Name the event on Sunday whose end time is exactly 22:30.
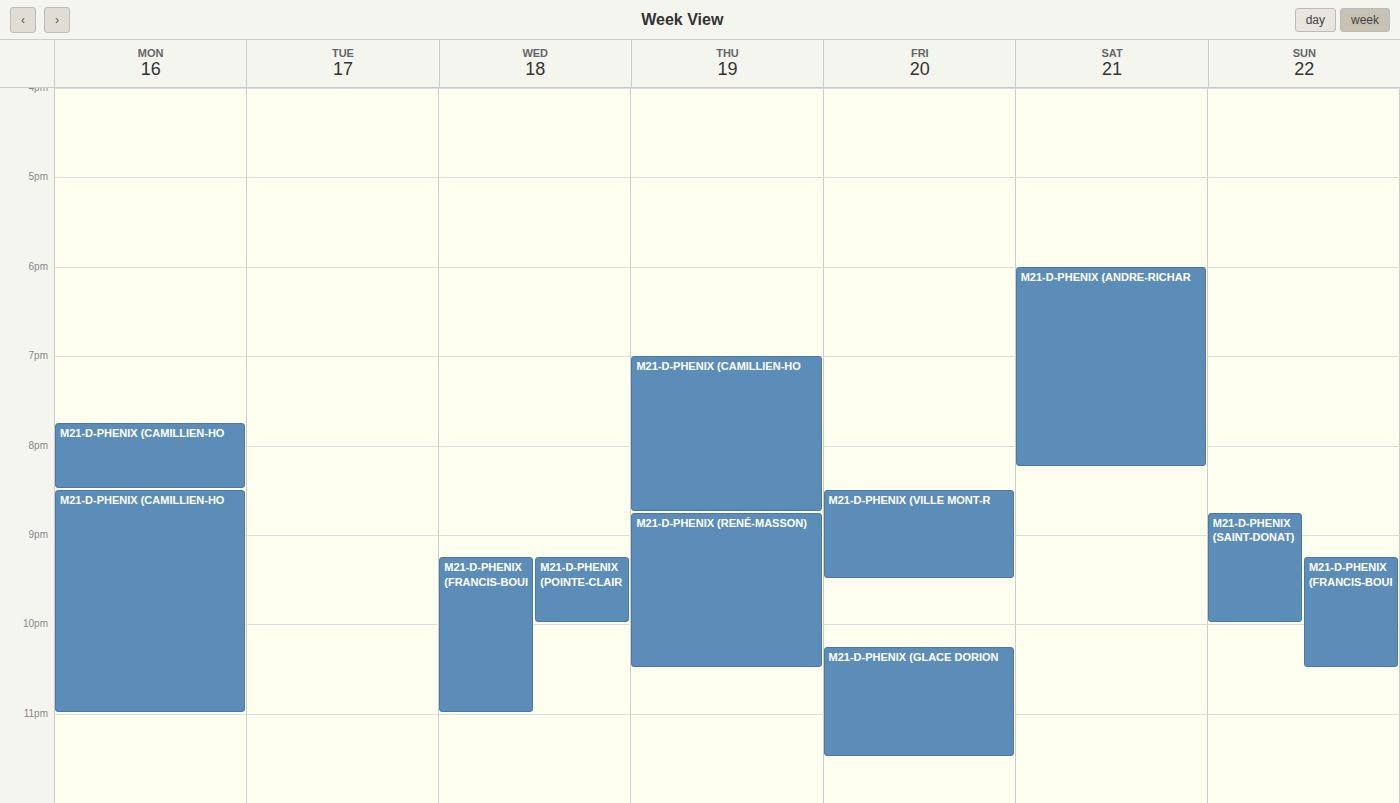
"M21-D-PHENIX (FRANCIS-BOUI"